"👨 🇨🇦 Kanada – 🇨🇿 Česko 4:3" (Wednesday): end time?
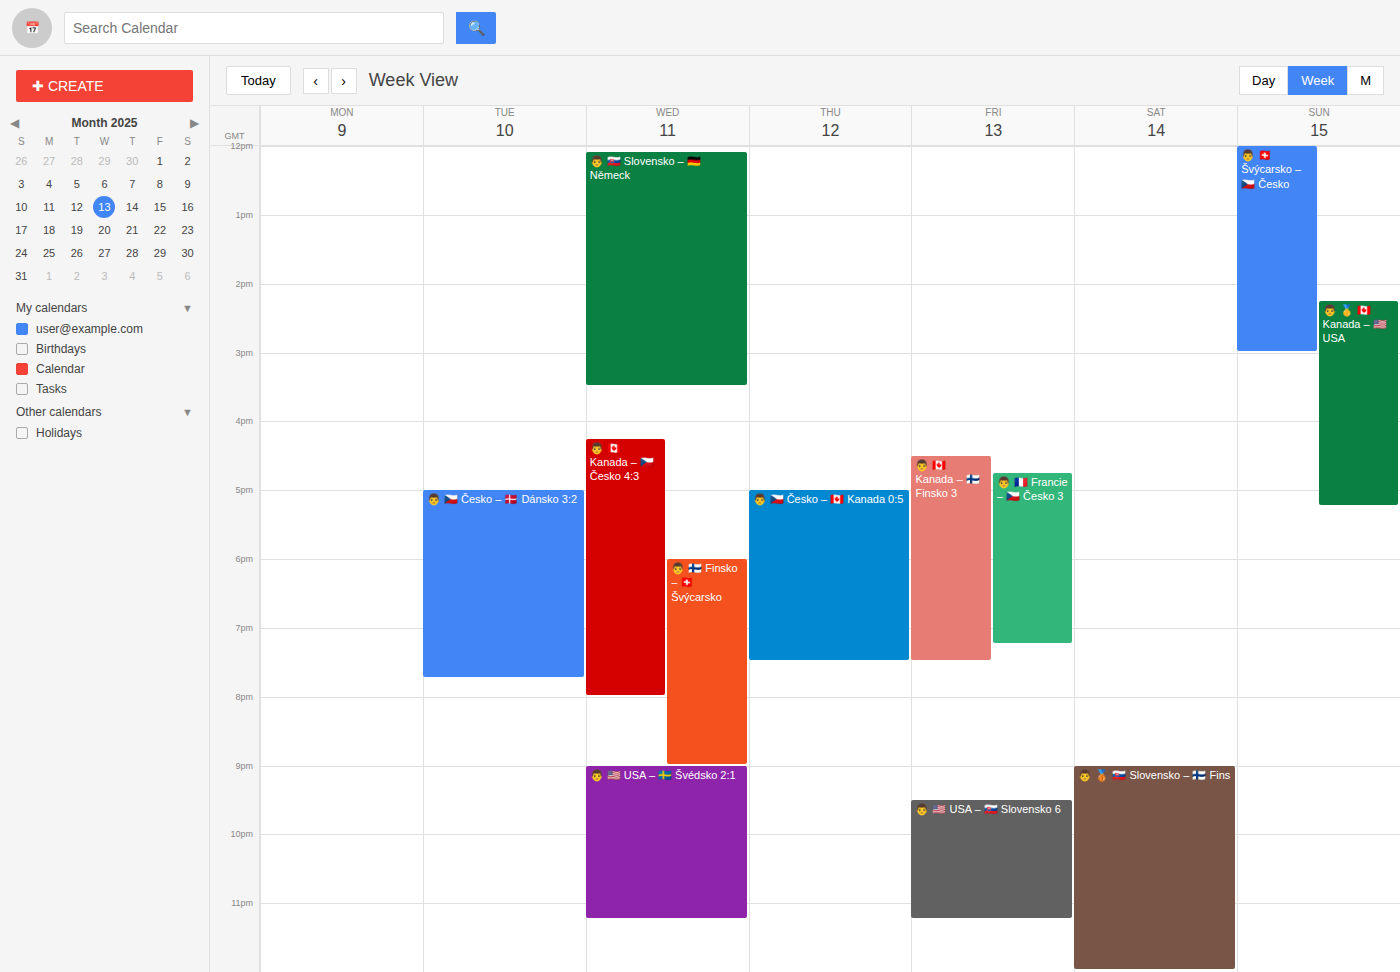
8:00 PM